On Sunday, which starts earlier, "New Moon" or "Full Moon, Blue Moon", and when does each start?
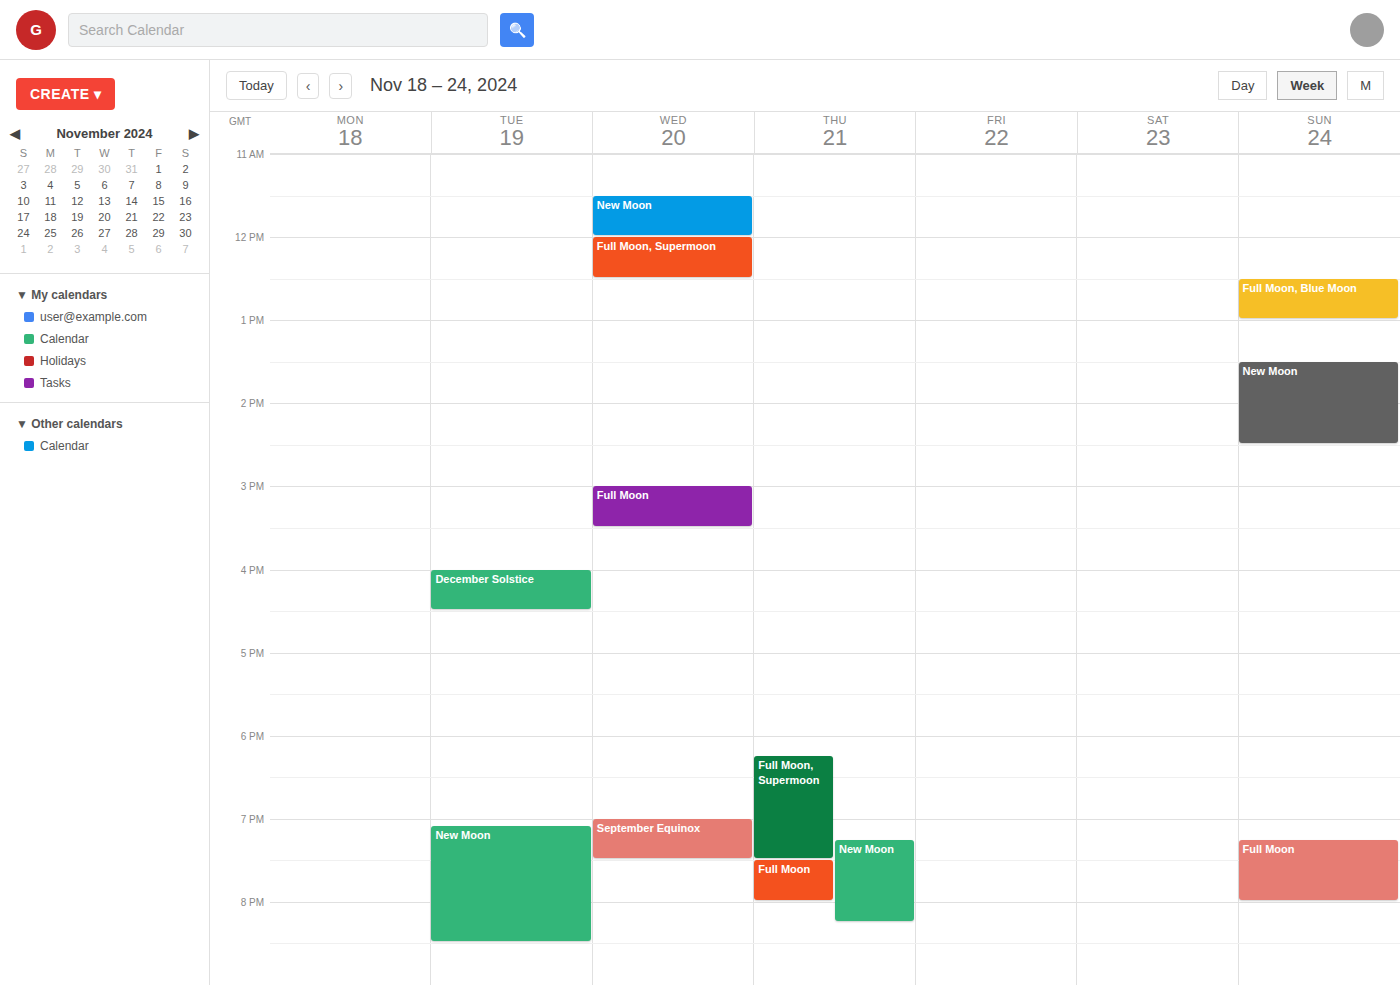
"Full Moon, Blue Moon" 12:30; "New Moon" 13:30.